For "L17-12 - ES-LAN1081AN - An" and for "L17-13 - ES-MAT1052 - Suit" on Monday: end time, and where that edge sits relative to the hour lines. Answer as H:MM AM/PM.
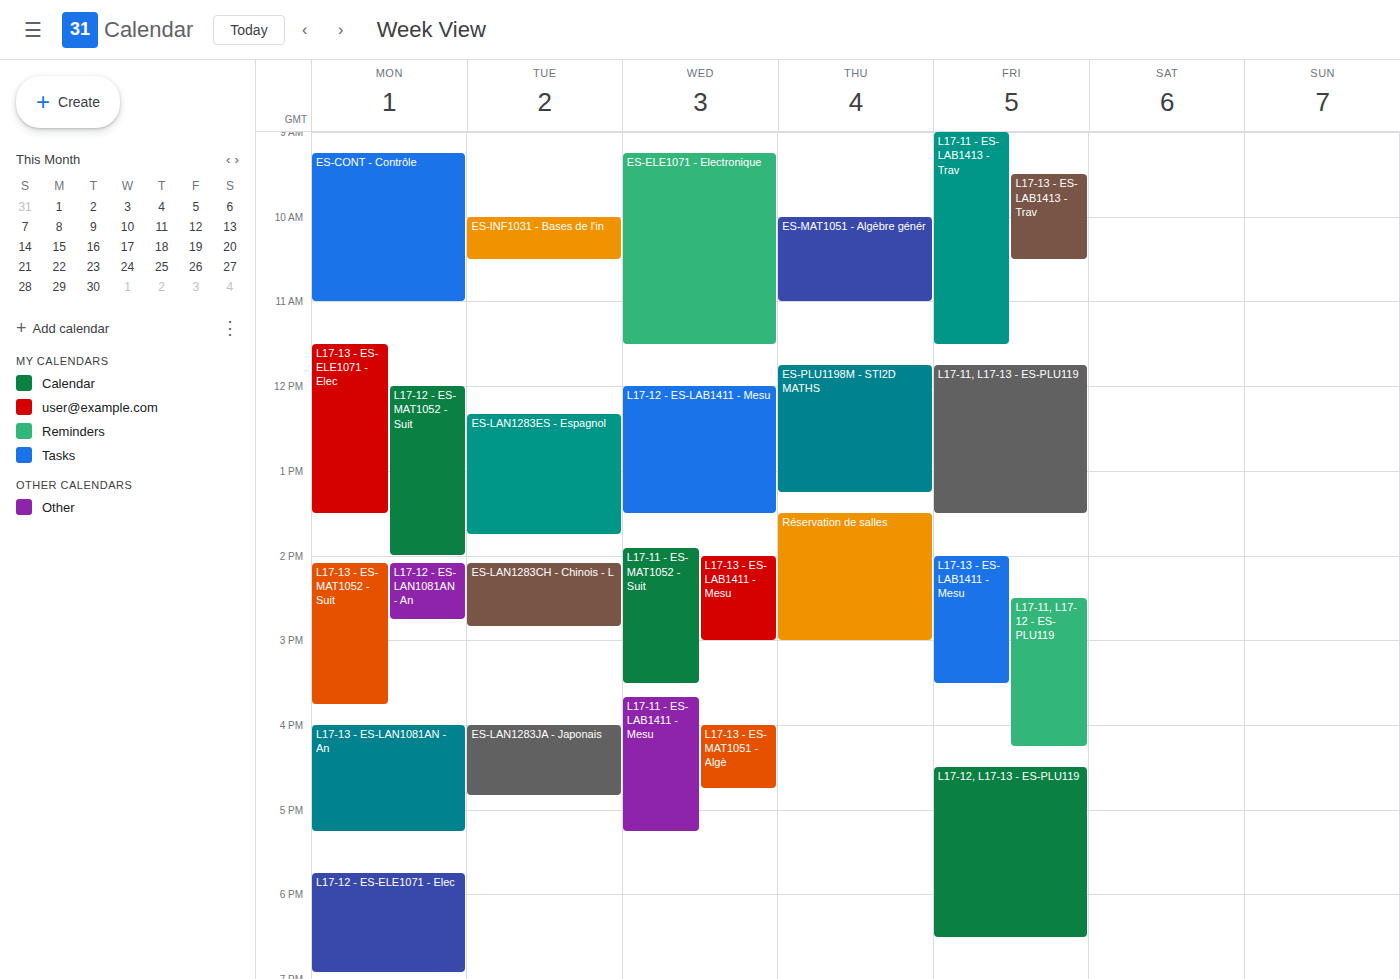
"L17-12 - ES-LAN1081AN - An": 2:45 PM, neither: three quarters of the way from the 2 PM line to the 3 PM line. "L17-13 - ES-MAT1052 - Suit": 3:45 PM, neither: three quarters of the way from the 3 PM line to the 4 PM line.